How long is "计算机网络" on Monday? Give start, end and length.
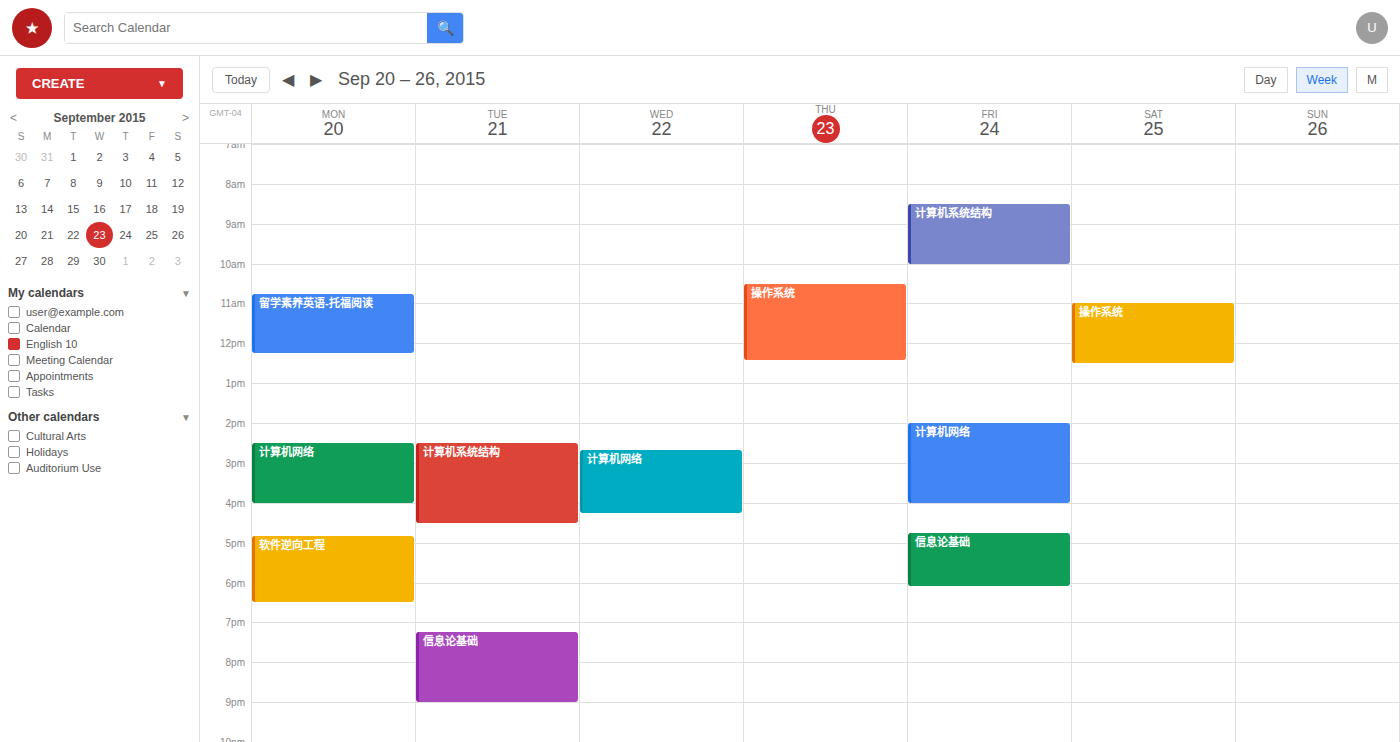
2:30 PM to 4:00 PM, 1 hour 30 minutes